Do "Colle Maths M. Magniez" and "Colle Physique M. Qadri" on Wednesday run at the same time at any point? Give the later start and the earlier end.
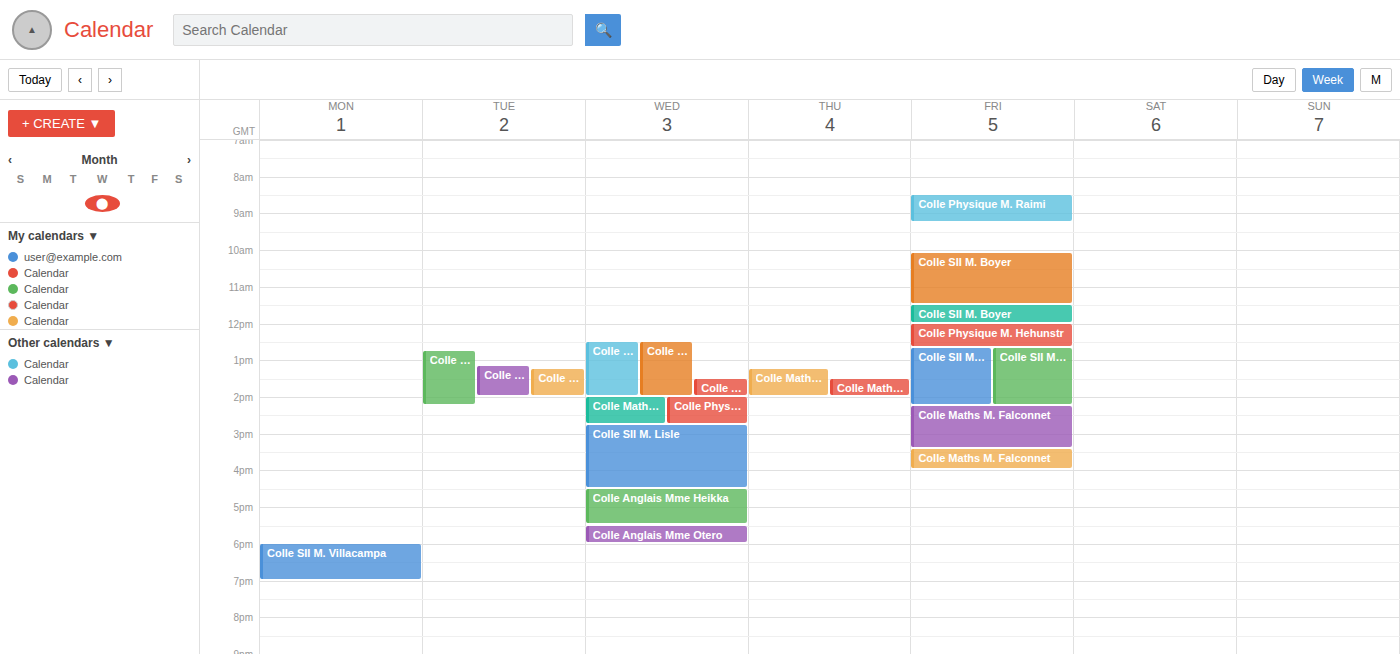
"Colle Physique M. Qadri" ends at 2:00 PM, exactly when "Colle Maths M. Magniez" starts -- they touch but do not overlap.